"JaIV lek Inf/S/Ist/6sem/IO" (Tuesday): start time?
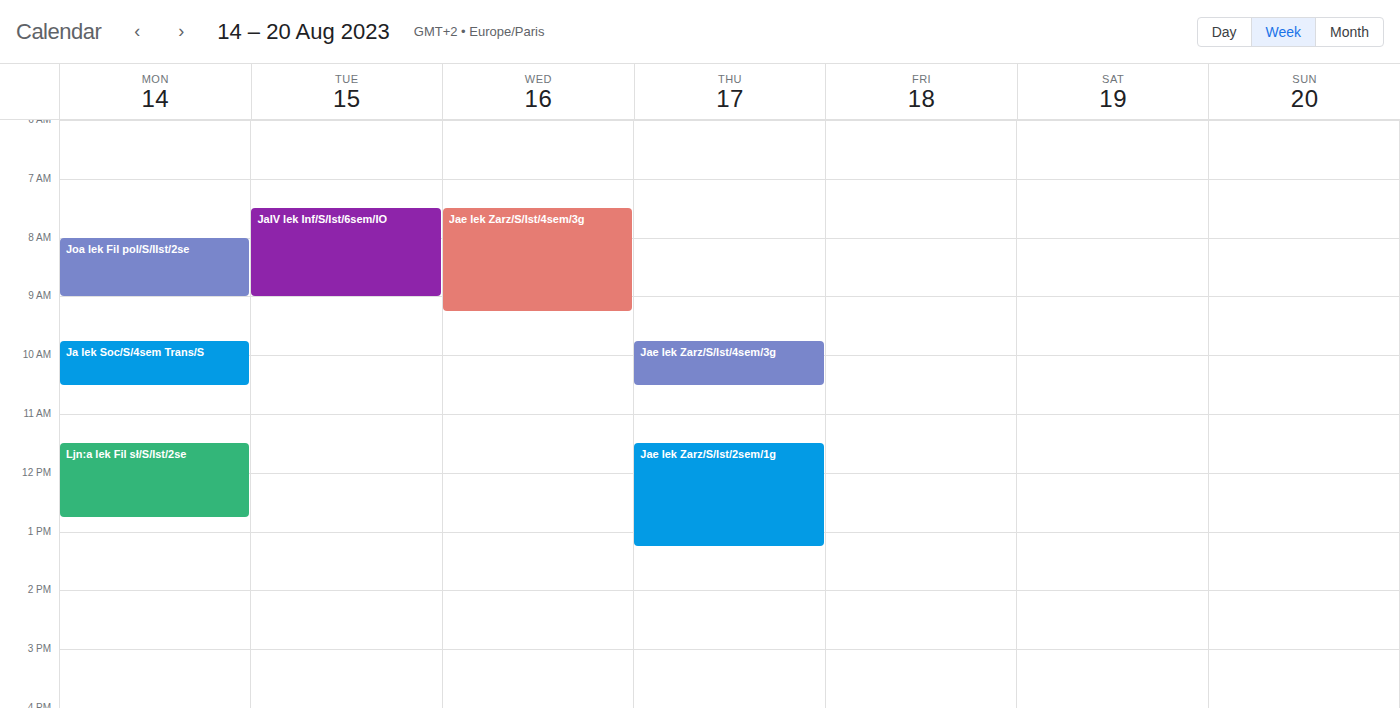
7:30 AM